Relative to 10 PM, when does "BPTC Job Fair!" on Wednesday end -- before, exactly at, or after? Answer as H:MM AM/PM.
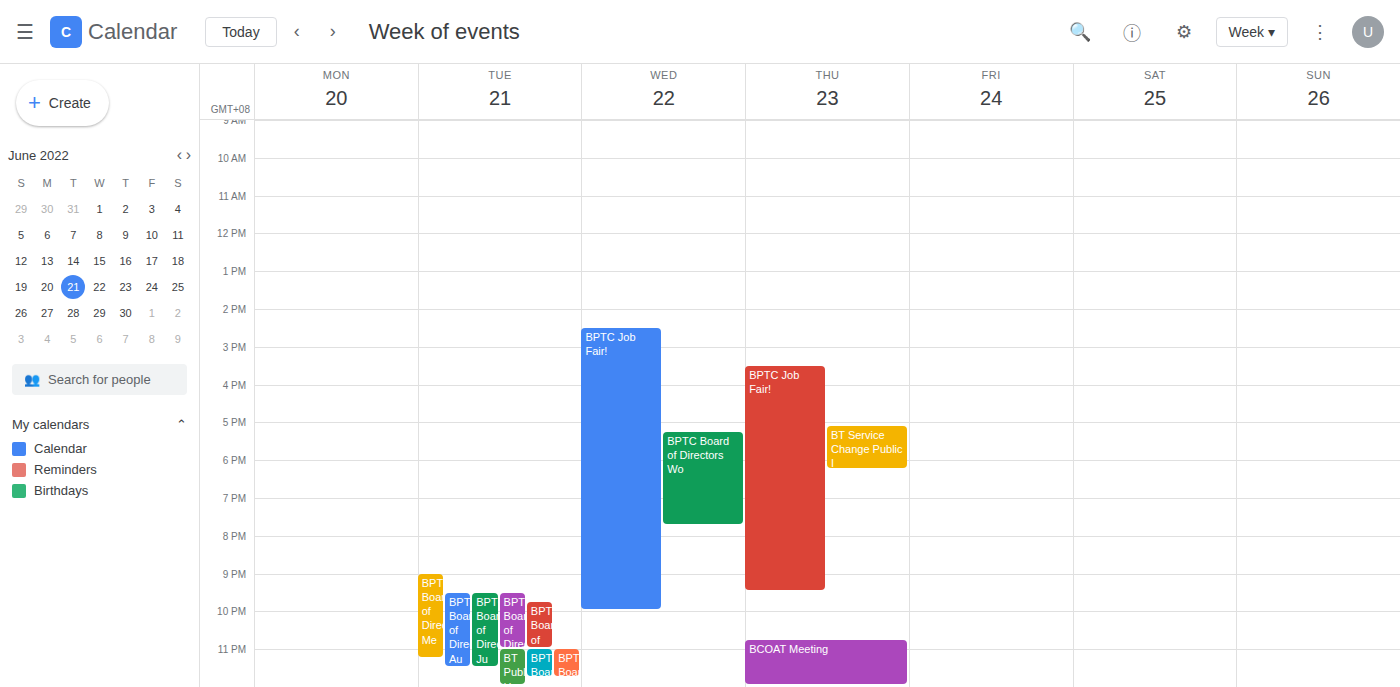
10:00 PM -- exactly at 10 PM, on the 10 PM line.